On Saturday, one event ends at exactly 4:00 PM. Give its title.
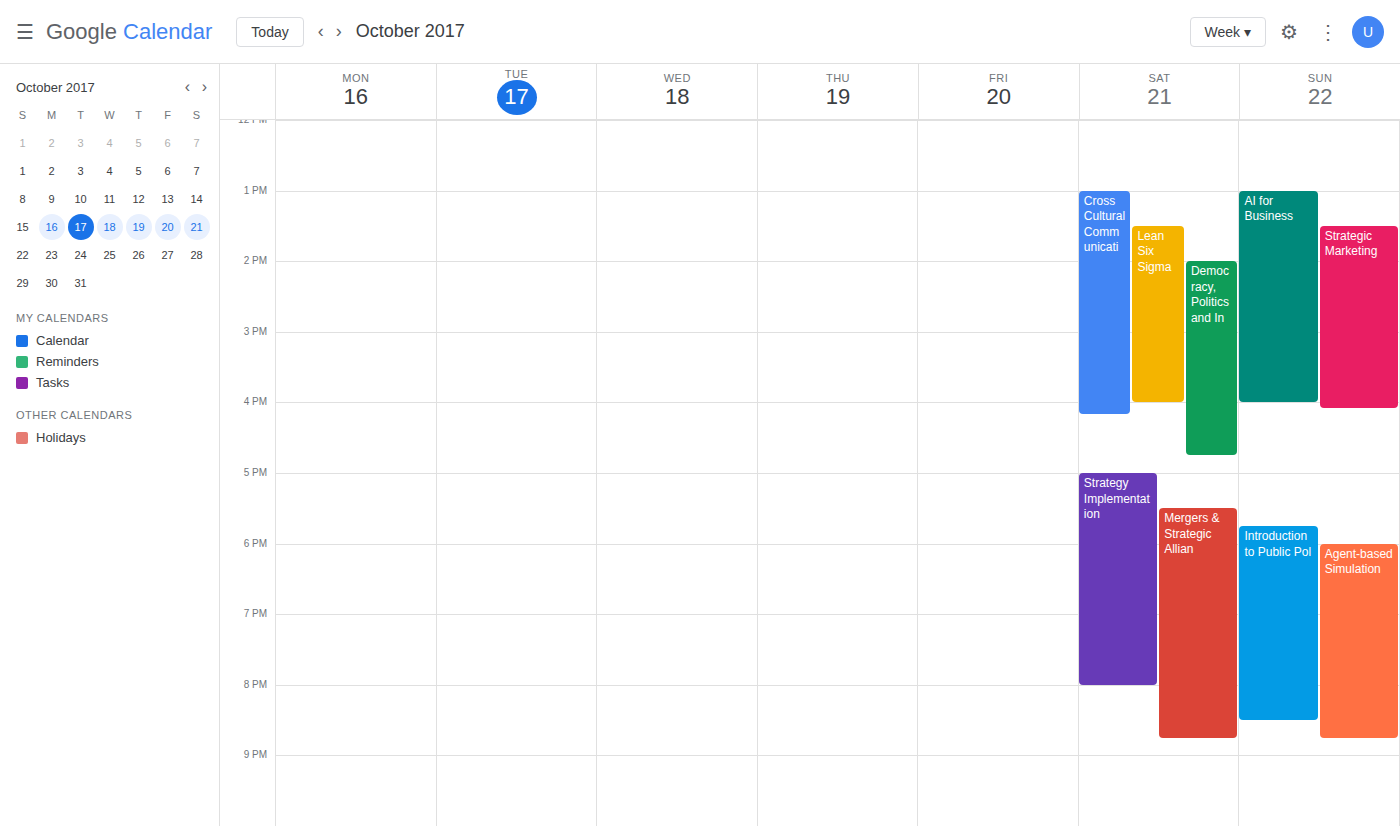
"Lean Six Sigma"